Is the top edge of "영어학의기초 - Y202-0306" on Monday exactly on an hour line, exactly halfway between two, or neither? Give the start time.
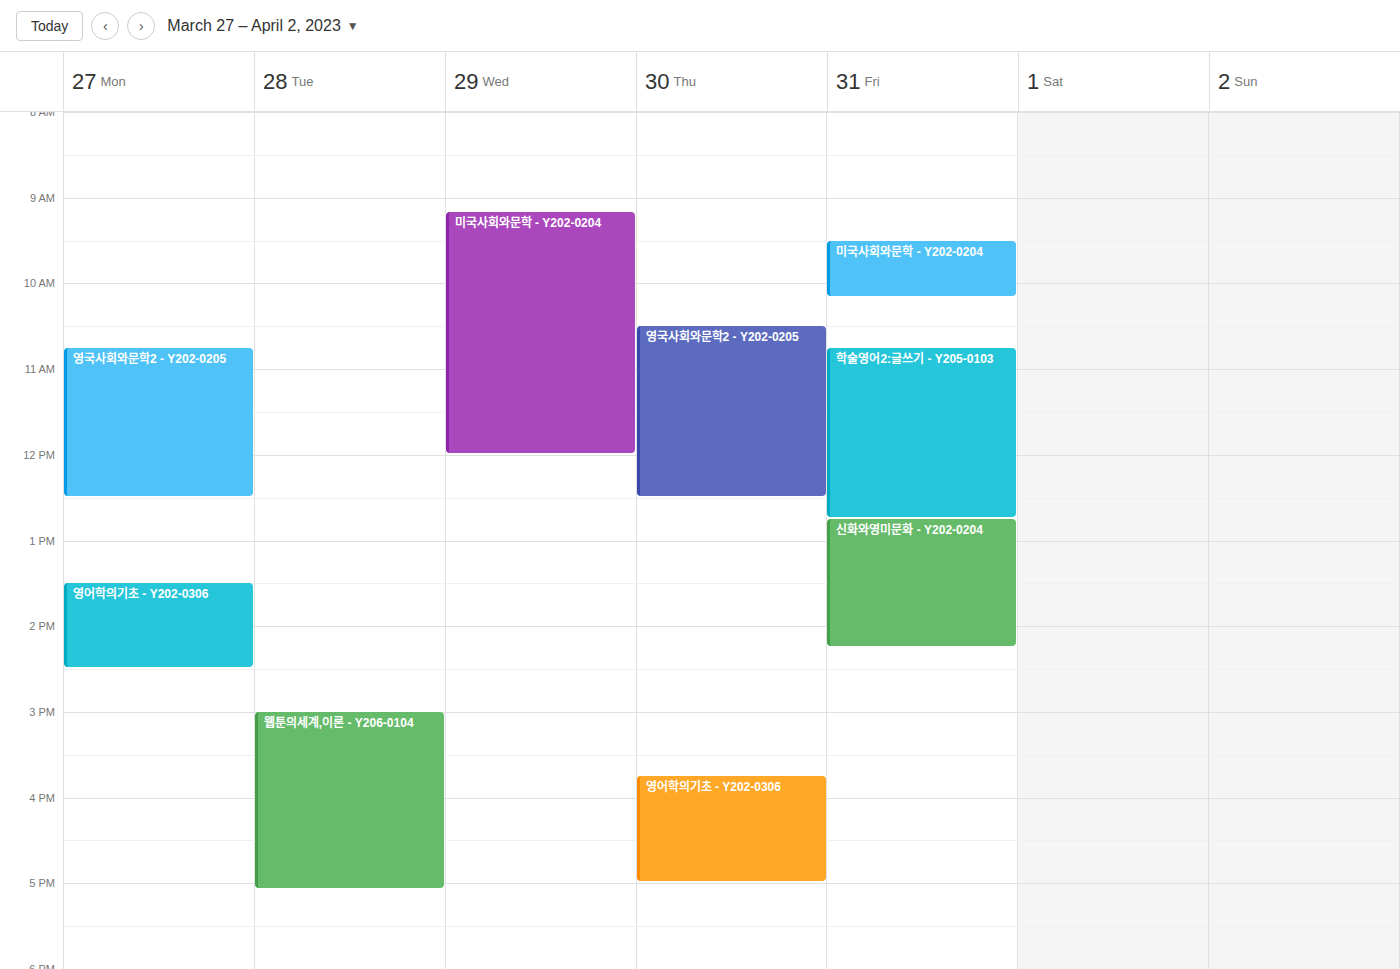
1:30 PM -- halfway between the 1 PM and 2 PM lines.